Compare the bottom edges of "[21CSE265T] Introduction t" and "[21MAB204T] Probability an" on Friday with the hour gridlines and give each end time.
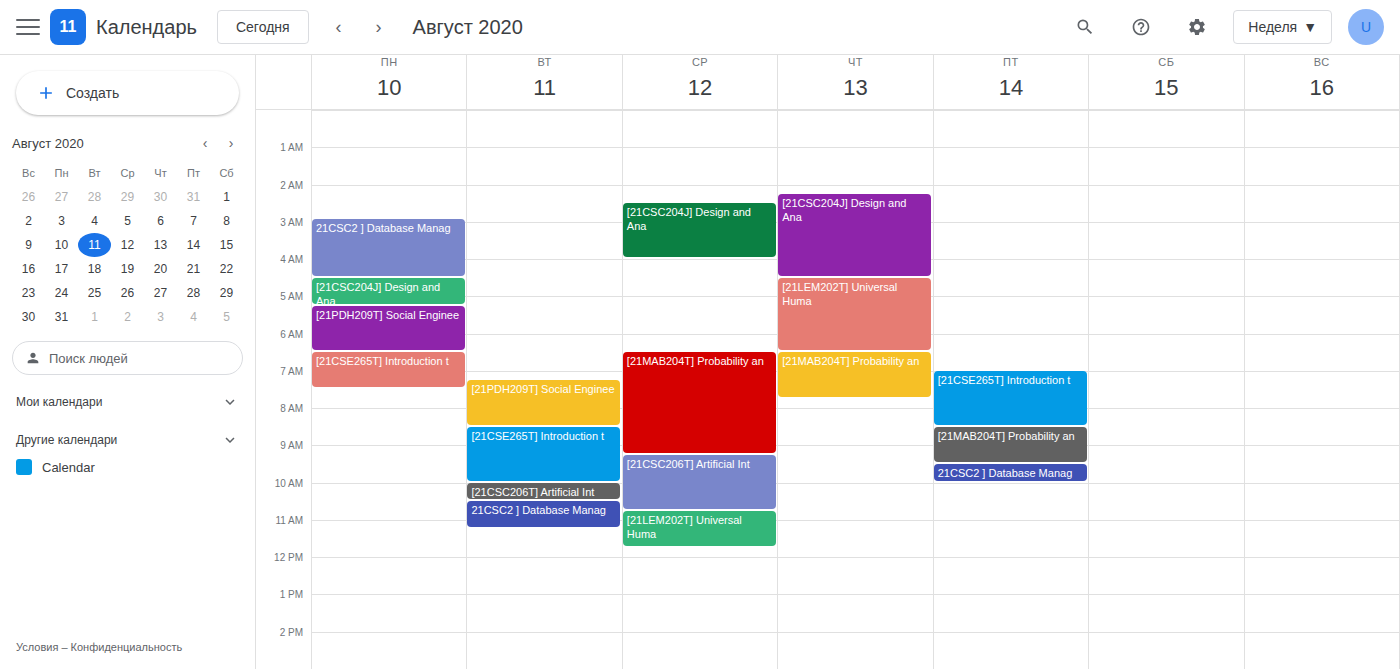
"[21CSE265T] Introduction t": 8:30 AM, halfway between the 8 AM and 9 AM lines. "[21MAB204T] Probability an": 9:30 AM, halfway between the 9 AM and 10 AM lines.